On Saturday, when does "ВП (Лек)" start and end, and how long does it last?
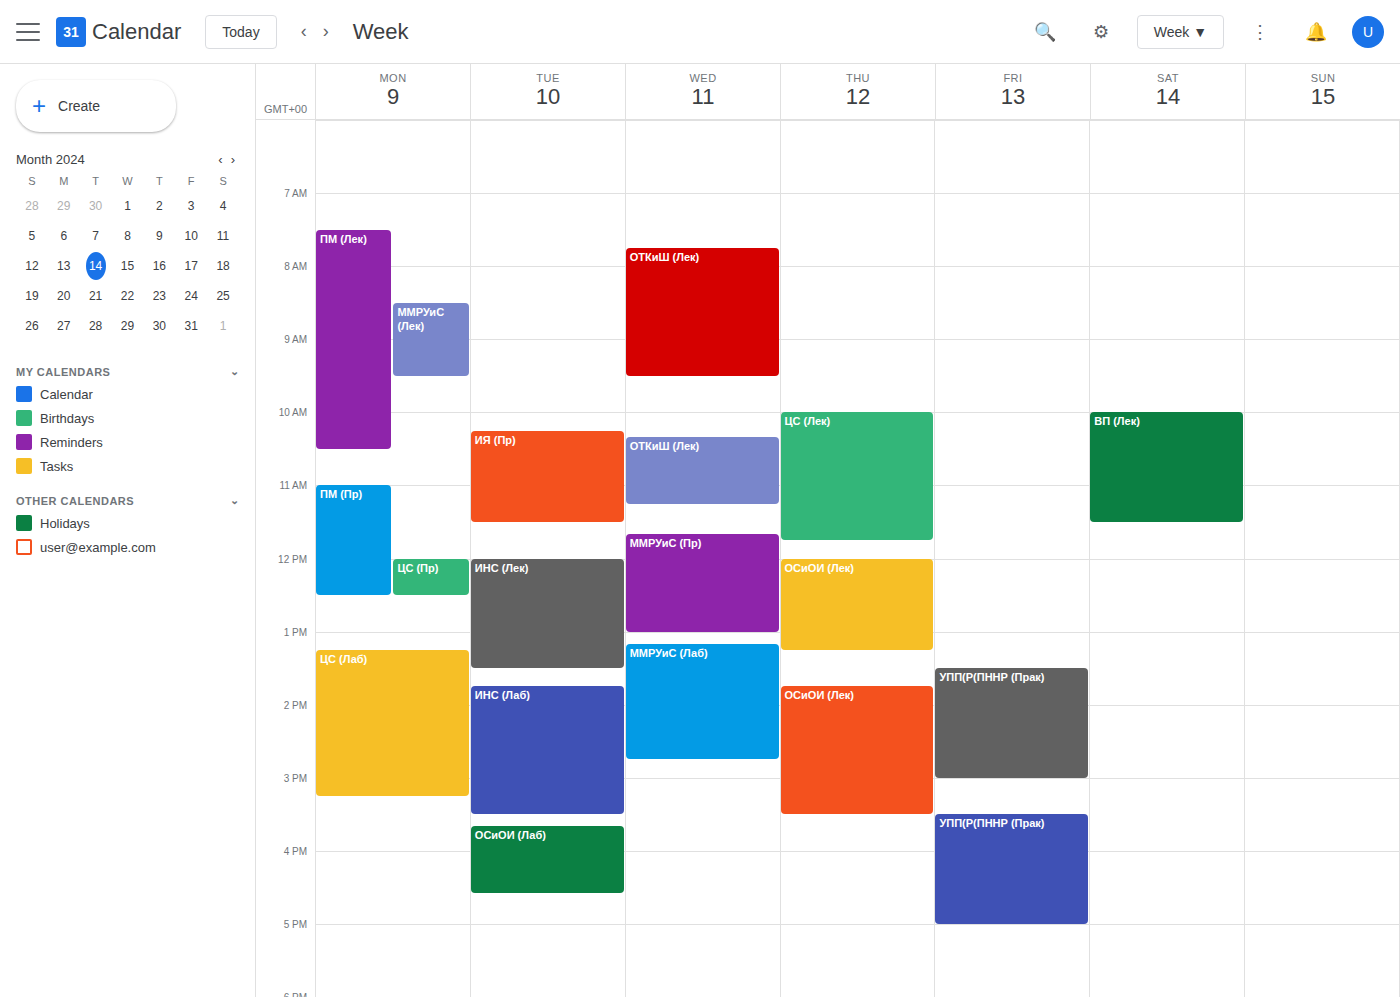
10:00 AM to 11:30 AM, 1 hour 30 minutes